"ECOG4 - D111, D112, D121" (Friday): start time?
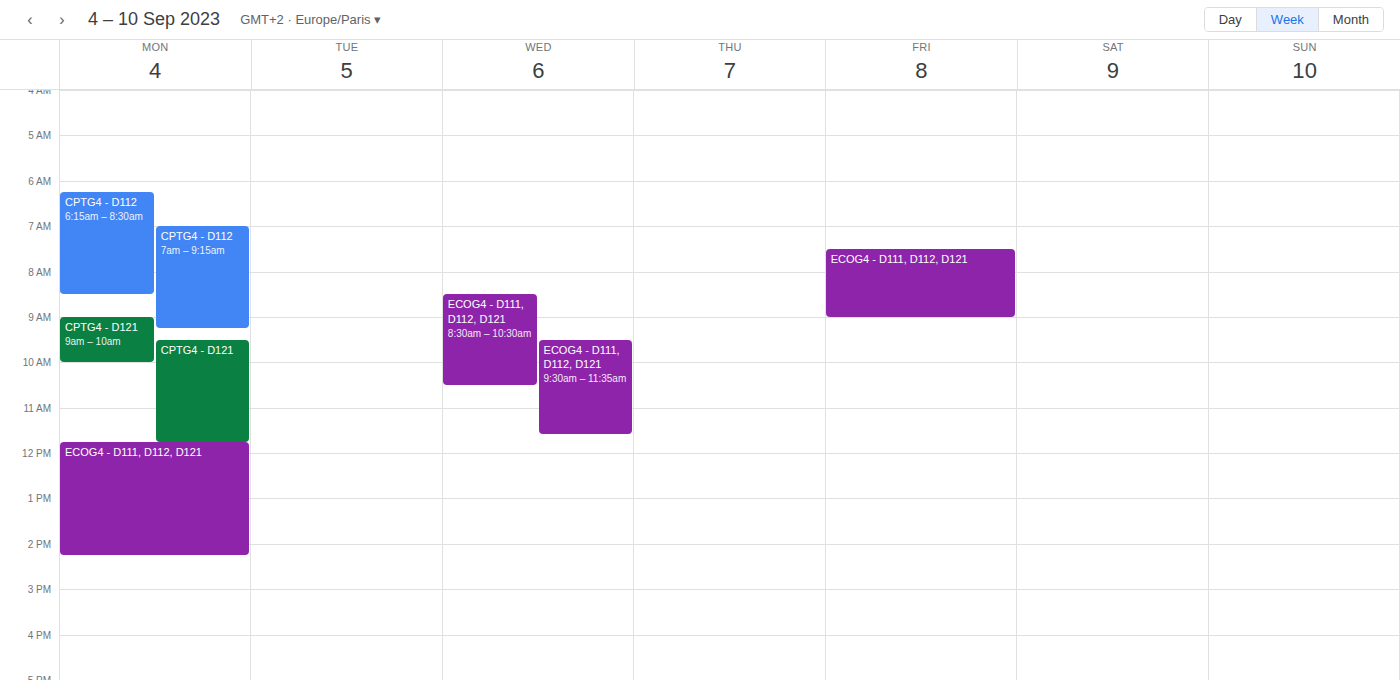
7:30 AM